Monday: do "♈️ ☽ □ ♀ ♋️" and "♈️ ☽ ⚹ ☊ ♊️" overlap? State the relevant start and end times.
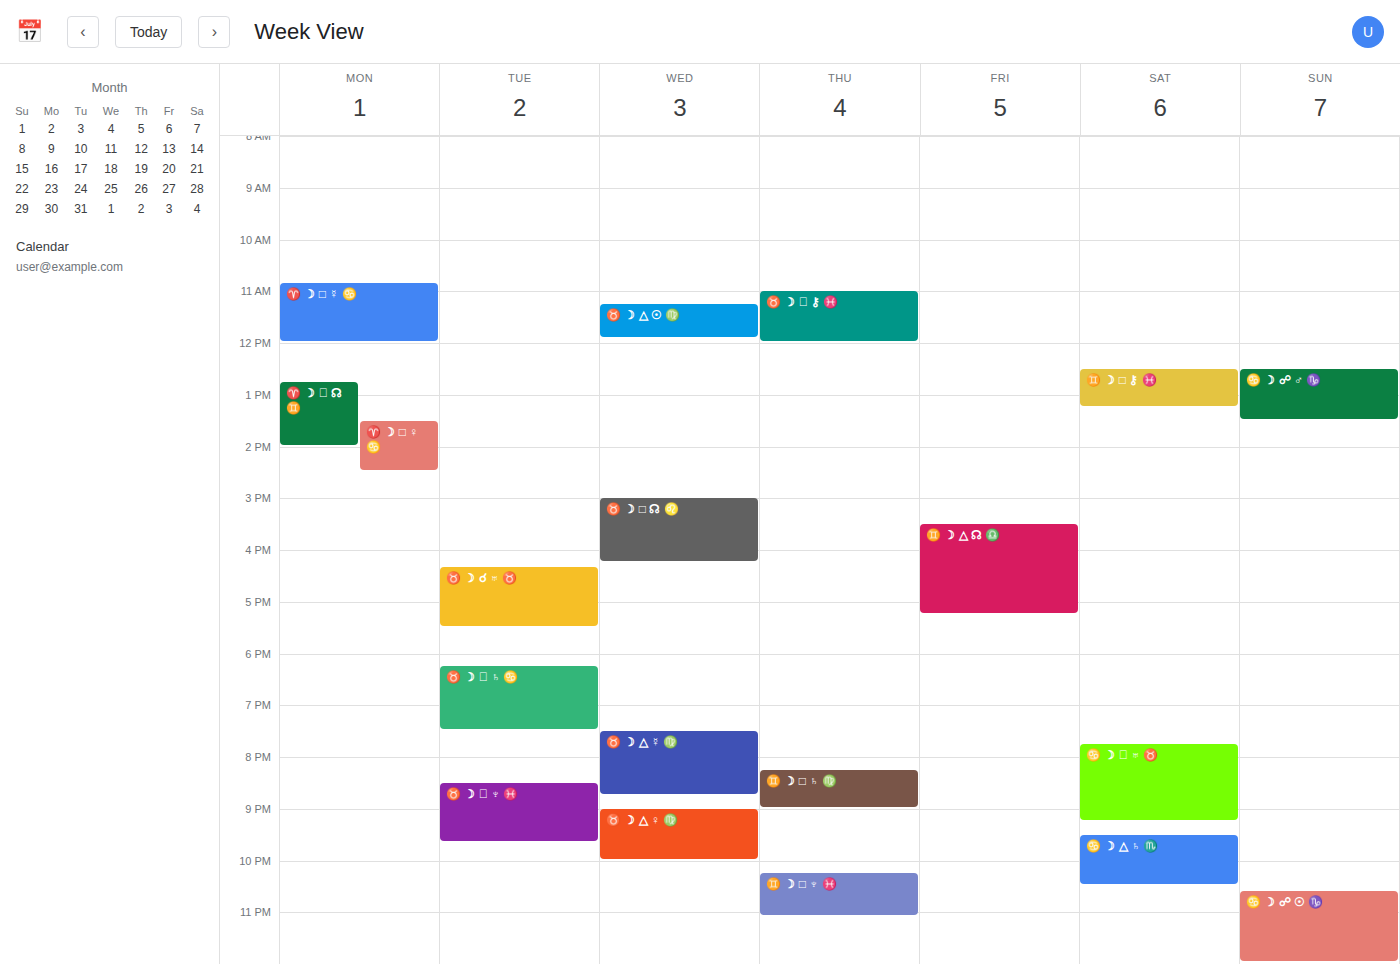
"♈️ ☽ □ ♀ ♋️" starts at 1:30 PM, before "♈️ ☽ ⚹ ☊ ♊️" ends at 2:00 PM -- they overlap.